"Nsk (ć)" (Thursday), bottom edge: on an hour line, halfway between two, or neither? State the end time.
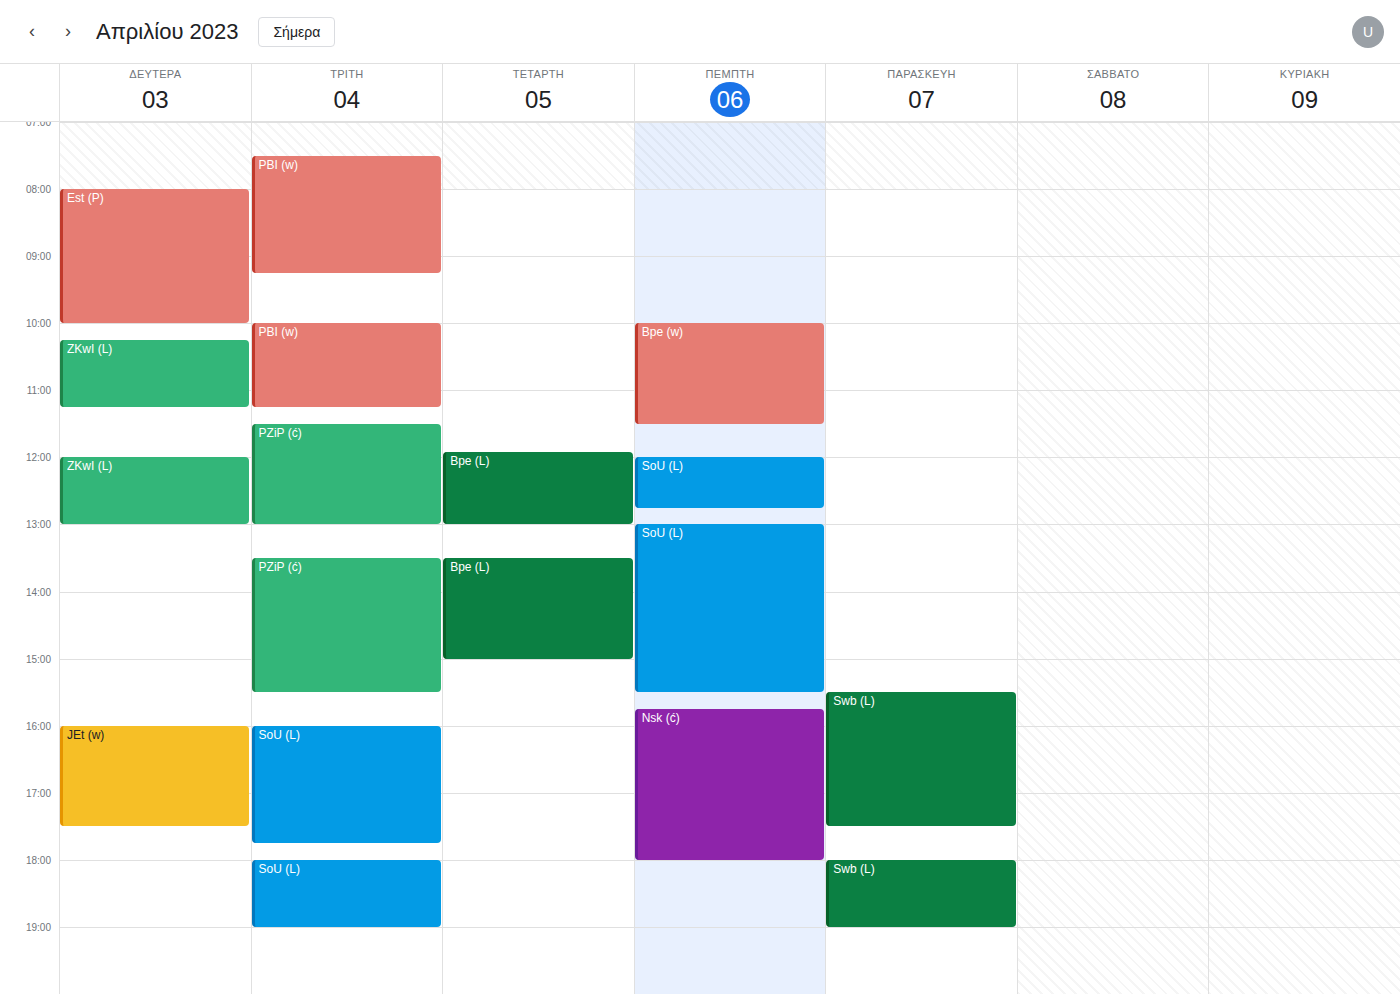
6:00 PM -- exactly on the 6 PM line.